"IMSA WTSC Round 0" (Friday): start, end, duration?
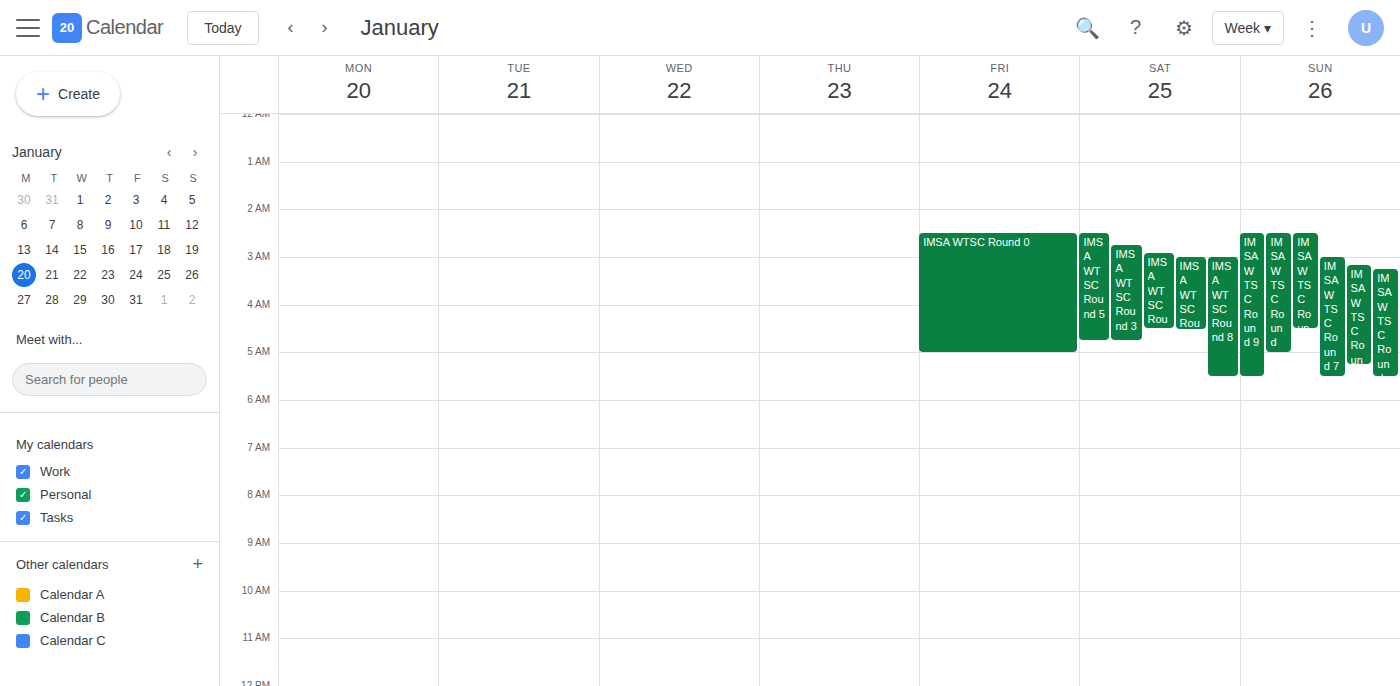
02:30 to 05:00, 2 hours 30 minutes